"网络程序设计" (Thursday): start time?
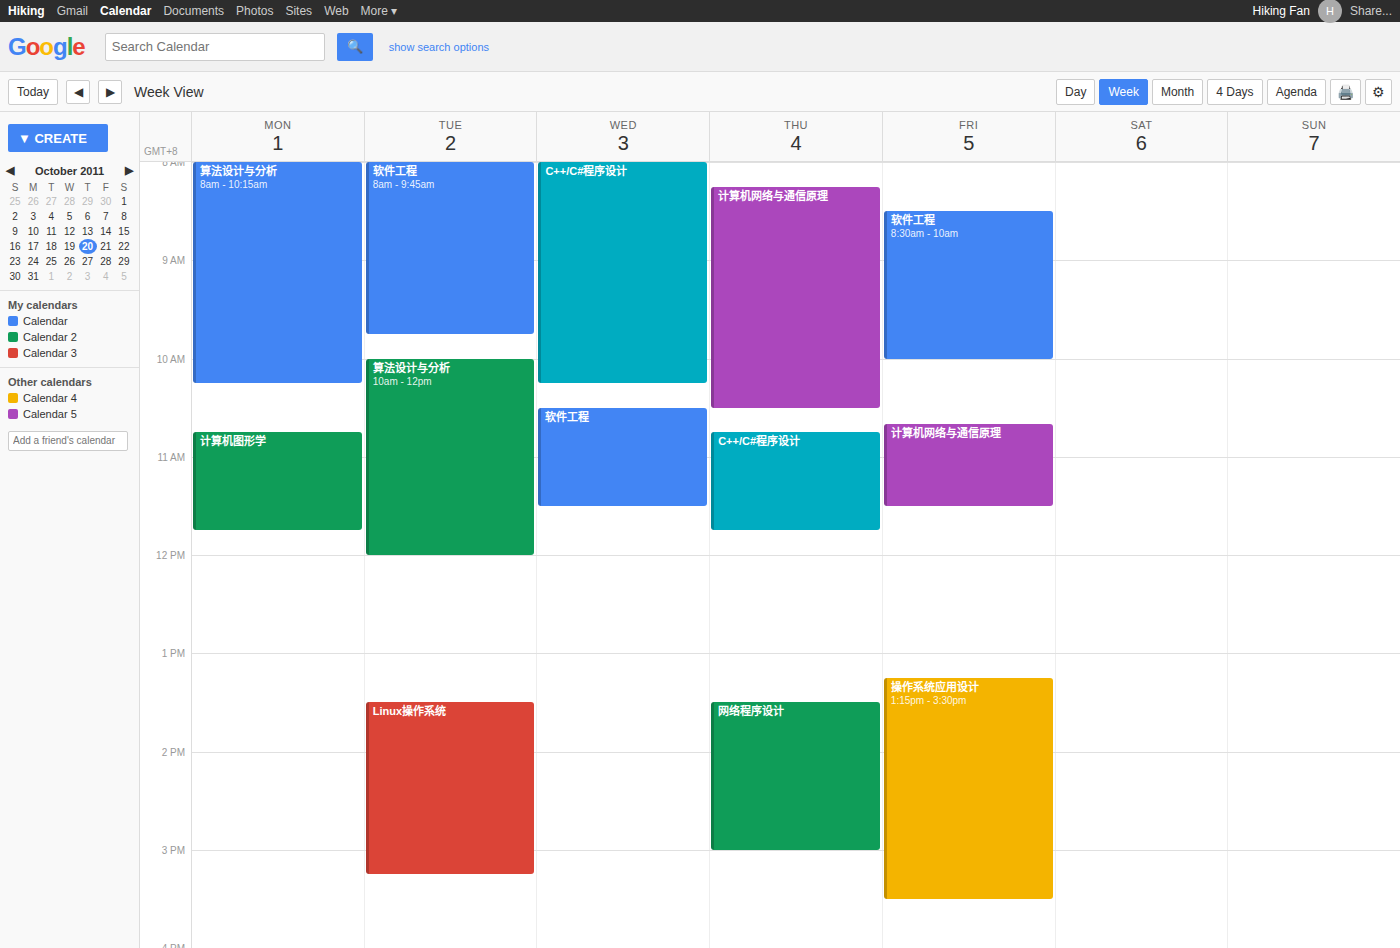
1:30 PM